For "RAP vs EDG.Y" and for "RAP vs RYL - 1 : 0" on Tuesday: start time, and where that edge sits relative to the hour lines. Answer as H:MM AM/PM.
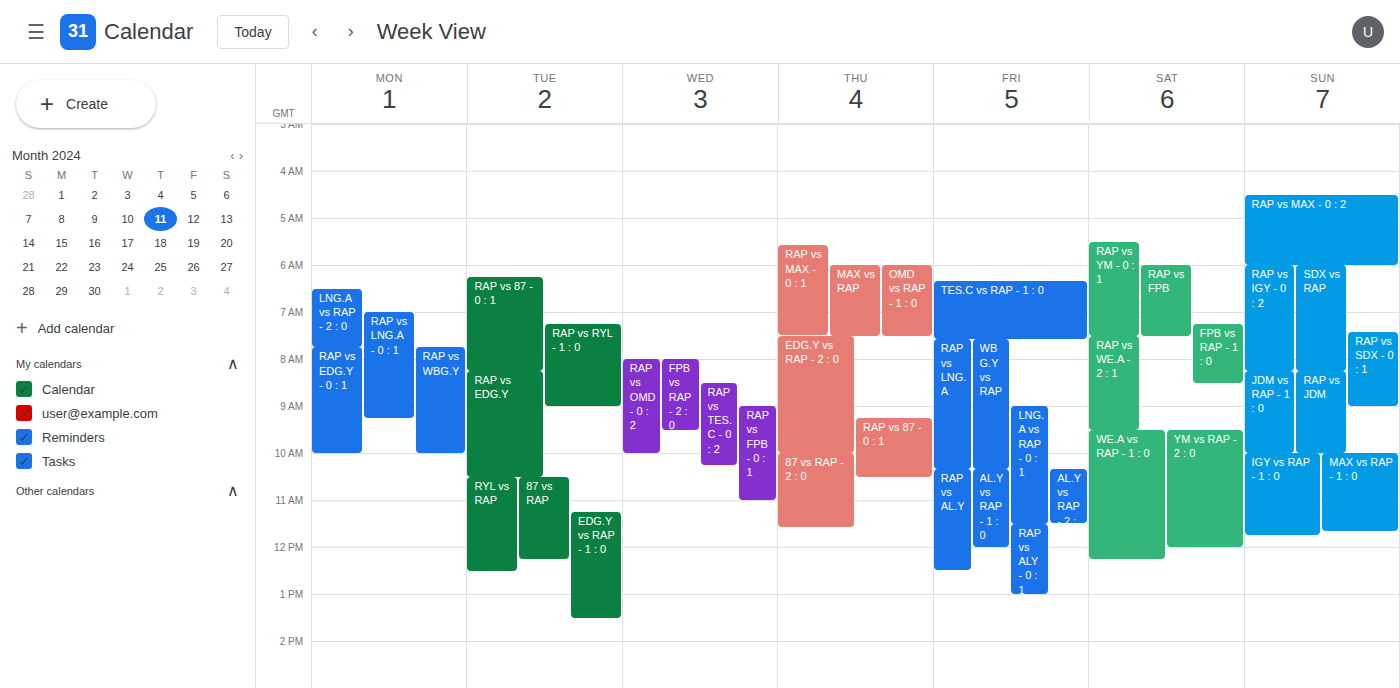
"RAP vs EDG.Y": 8:15 AM, neither: a quarter of the way from the 8 AM line to the 9 AM line. "RAP vs RYL - 1 : 0": 7:15 AM, neither: a quarter of the way from the 7 AM line to the 8 AM line.